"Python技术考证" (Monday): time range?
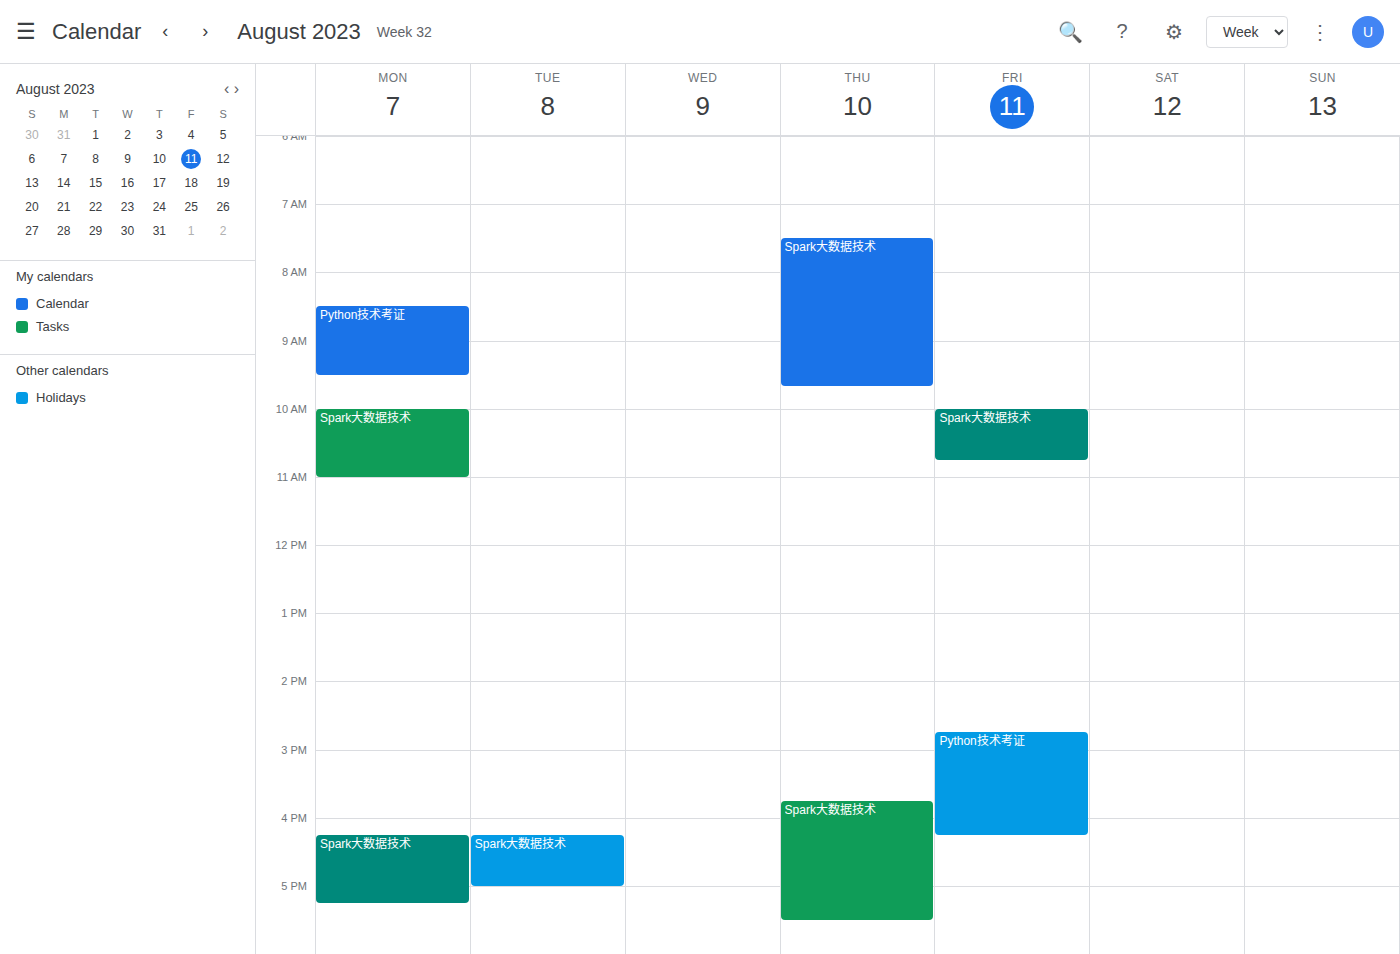
8:30 AM to 9:30 AM